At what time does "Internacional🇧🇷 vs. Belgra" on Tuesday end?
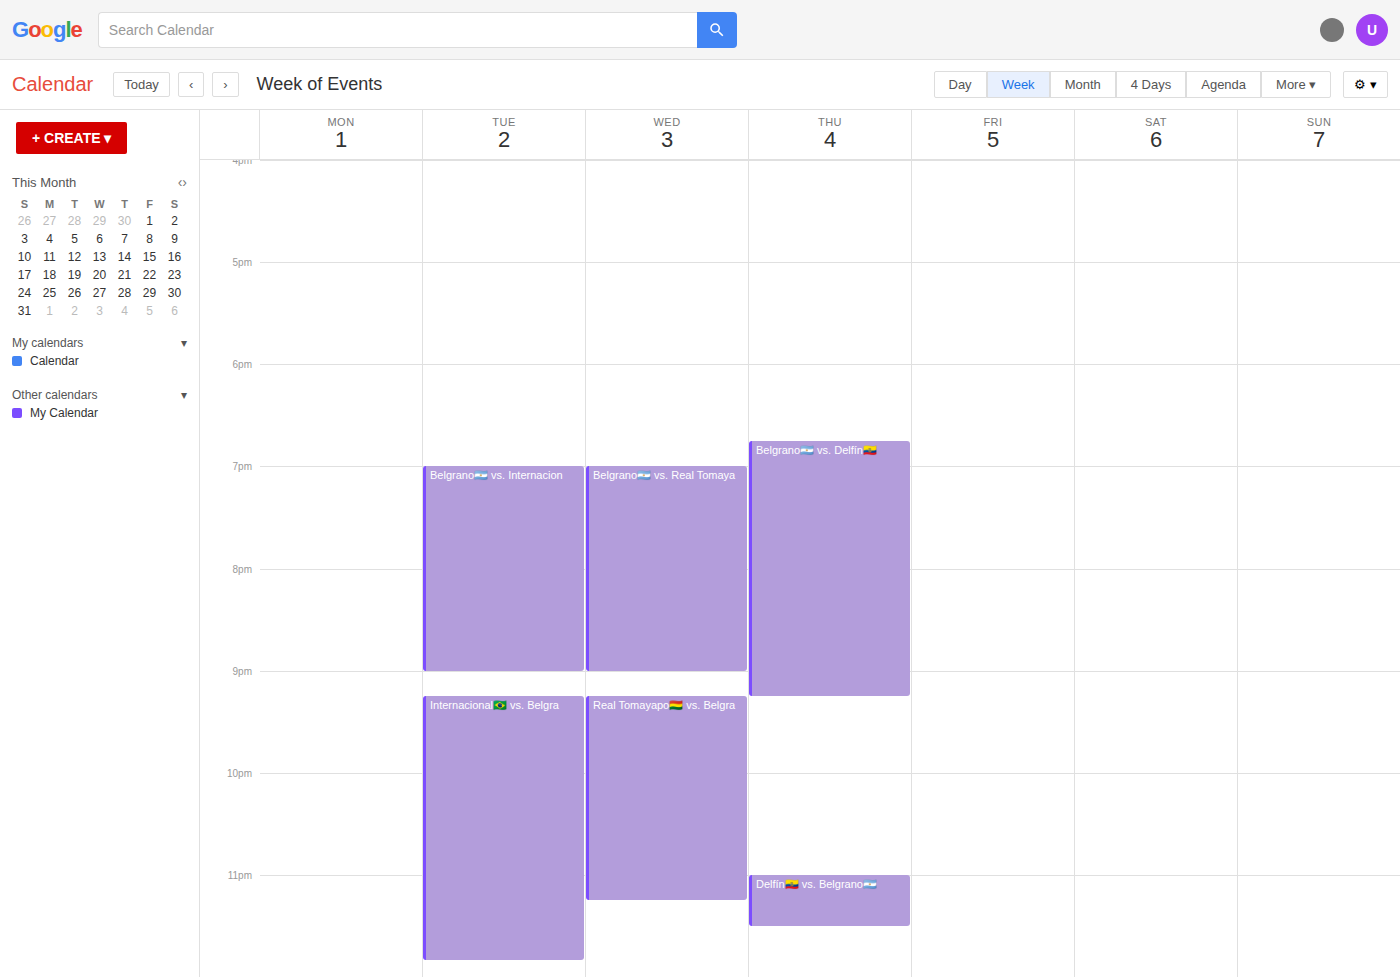
11:50 PM